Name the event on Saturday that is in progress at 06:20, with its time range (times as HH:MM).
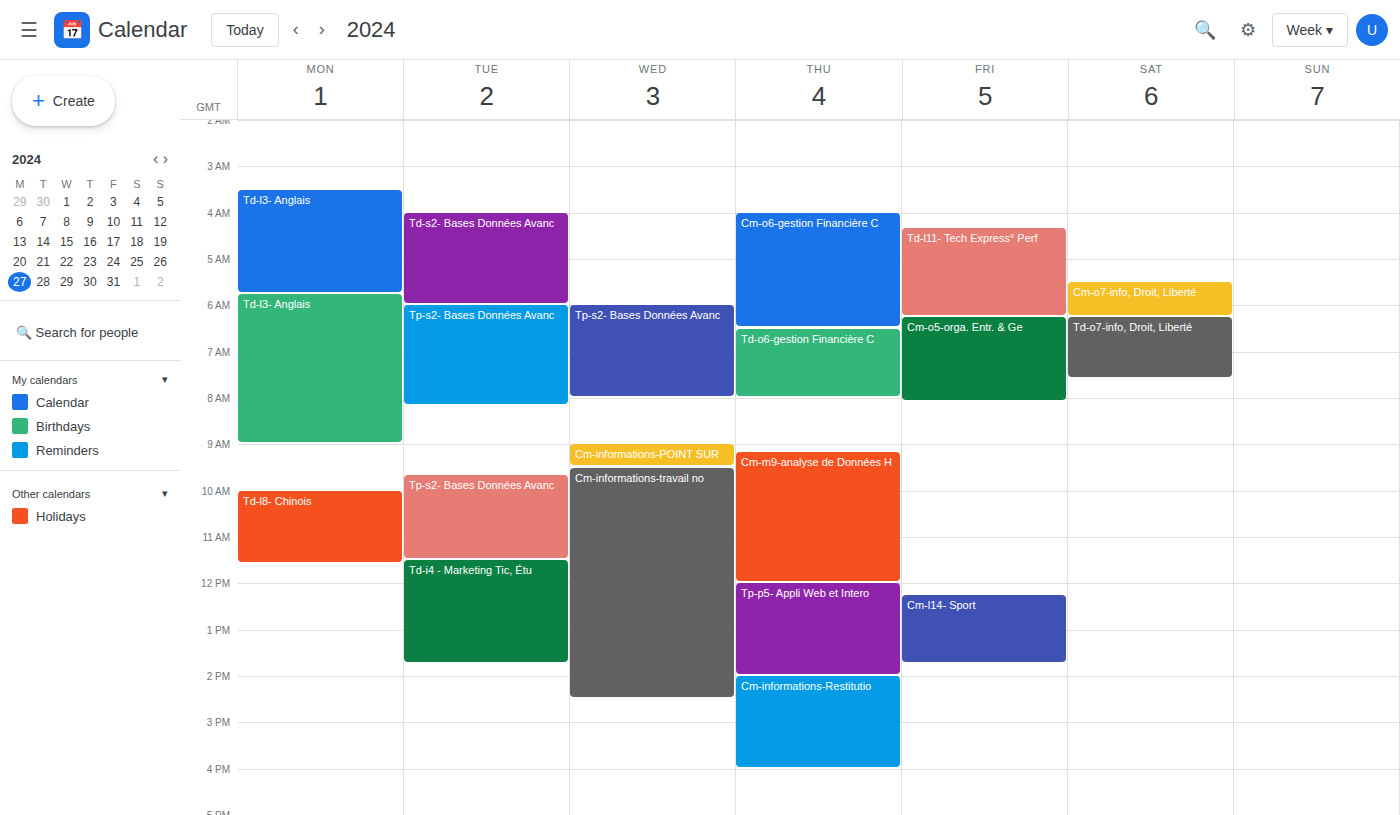
"Td-o7-info, Droit, Liberté", 06:15 to 07:35